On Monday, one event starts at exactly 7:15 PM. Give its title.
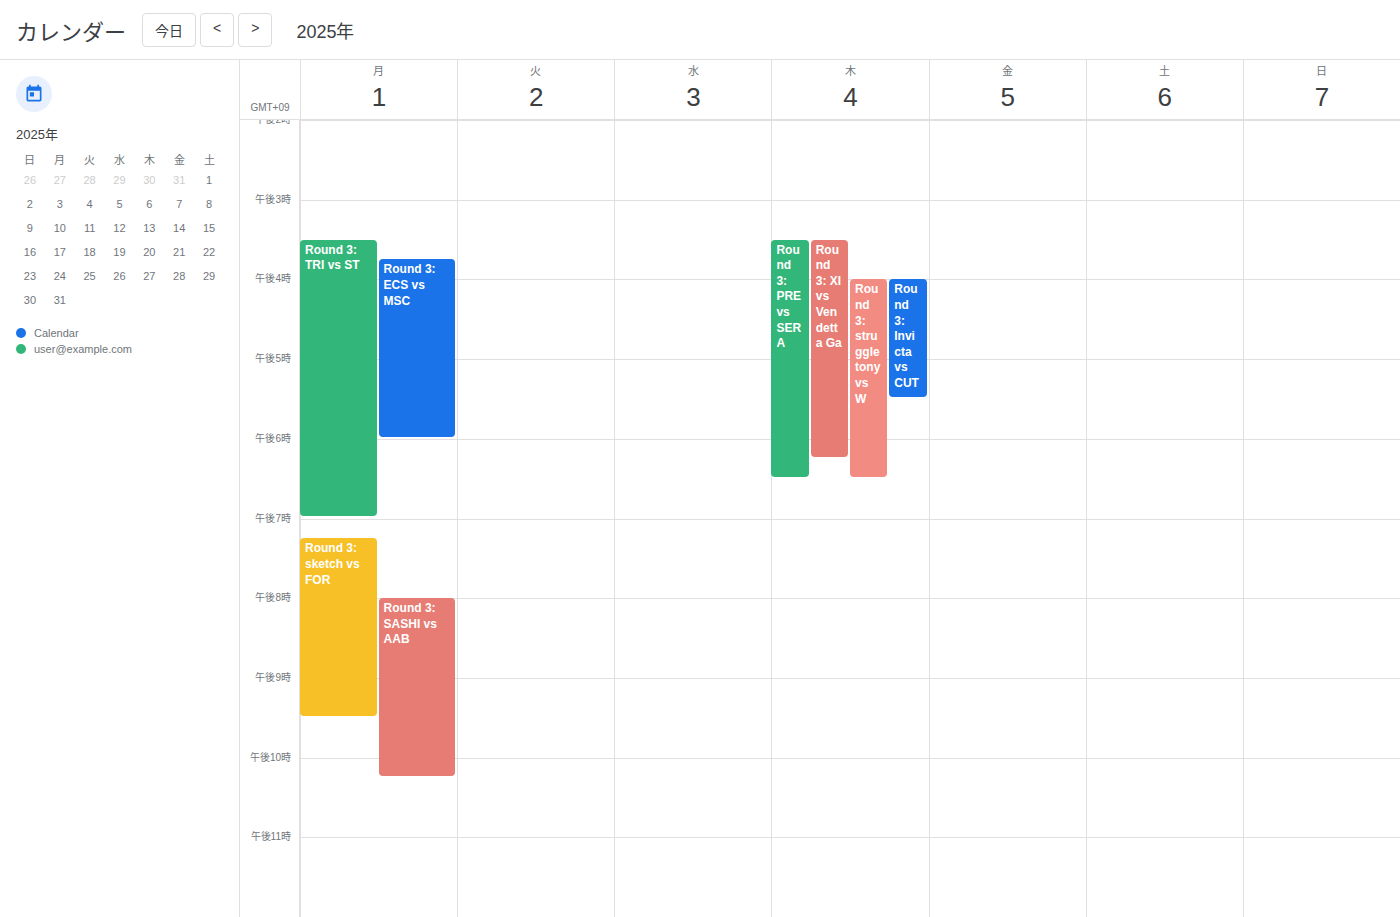
"Round 3: sketch vs FOR"